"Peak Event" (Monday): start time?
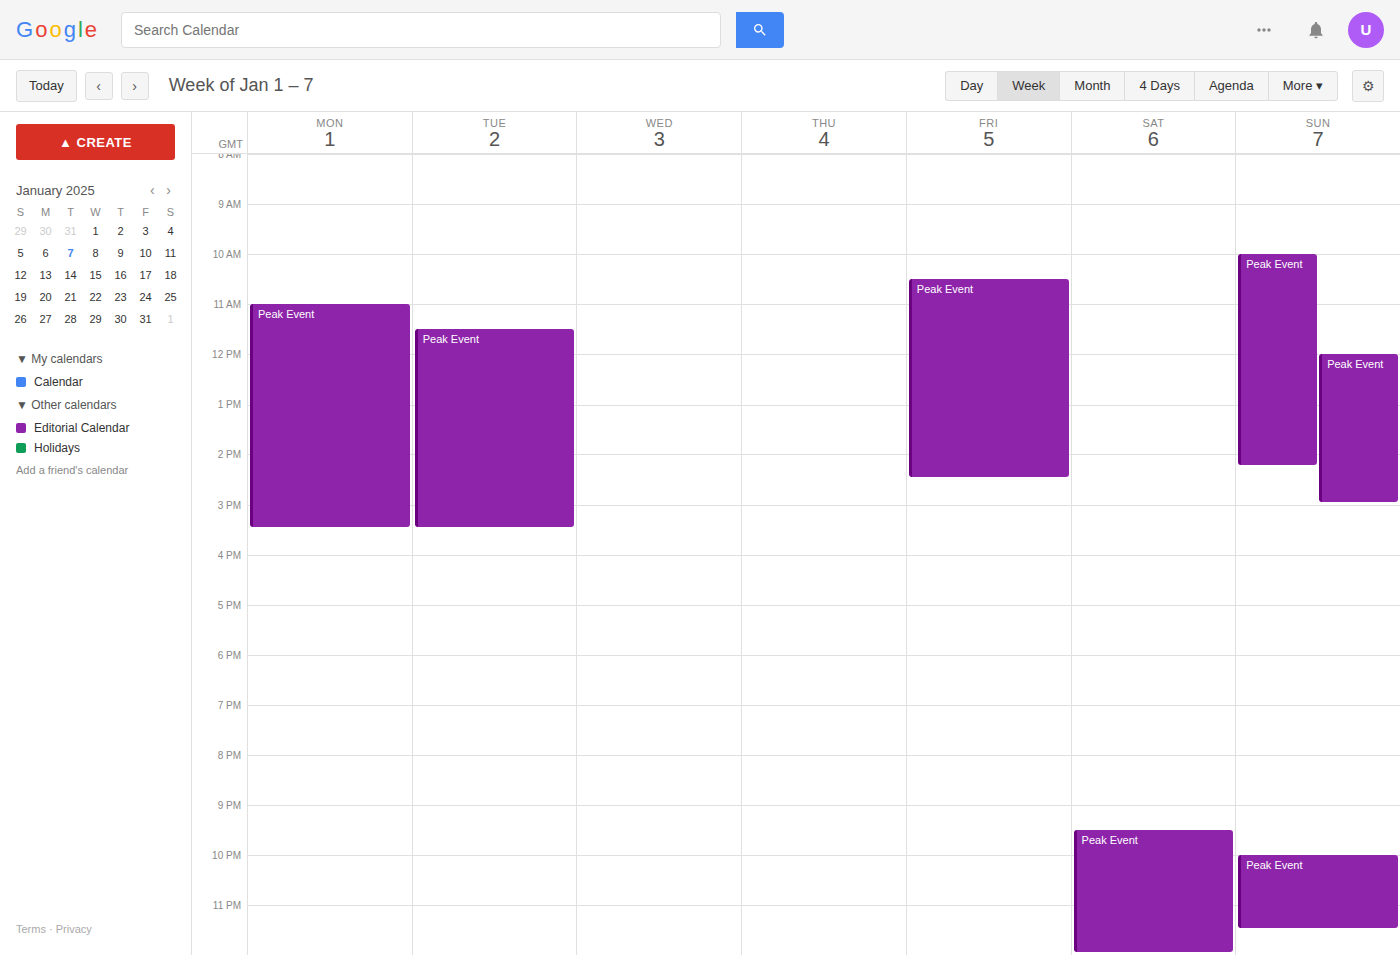
11:00